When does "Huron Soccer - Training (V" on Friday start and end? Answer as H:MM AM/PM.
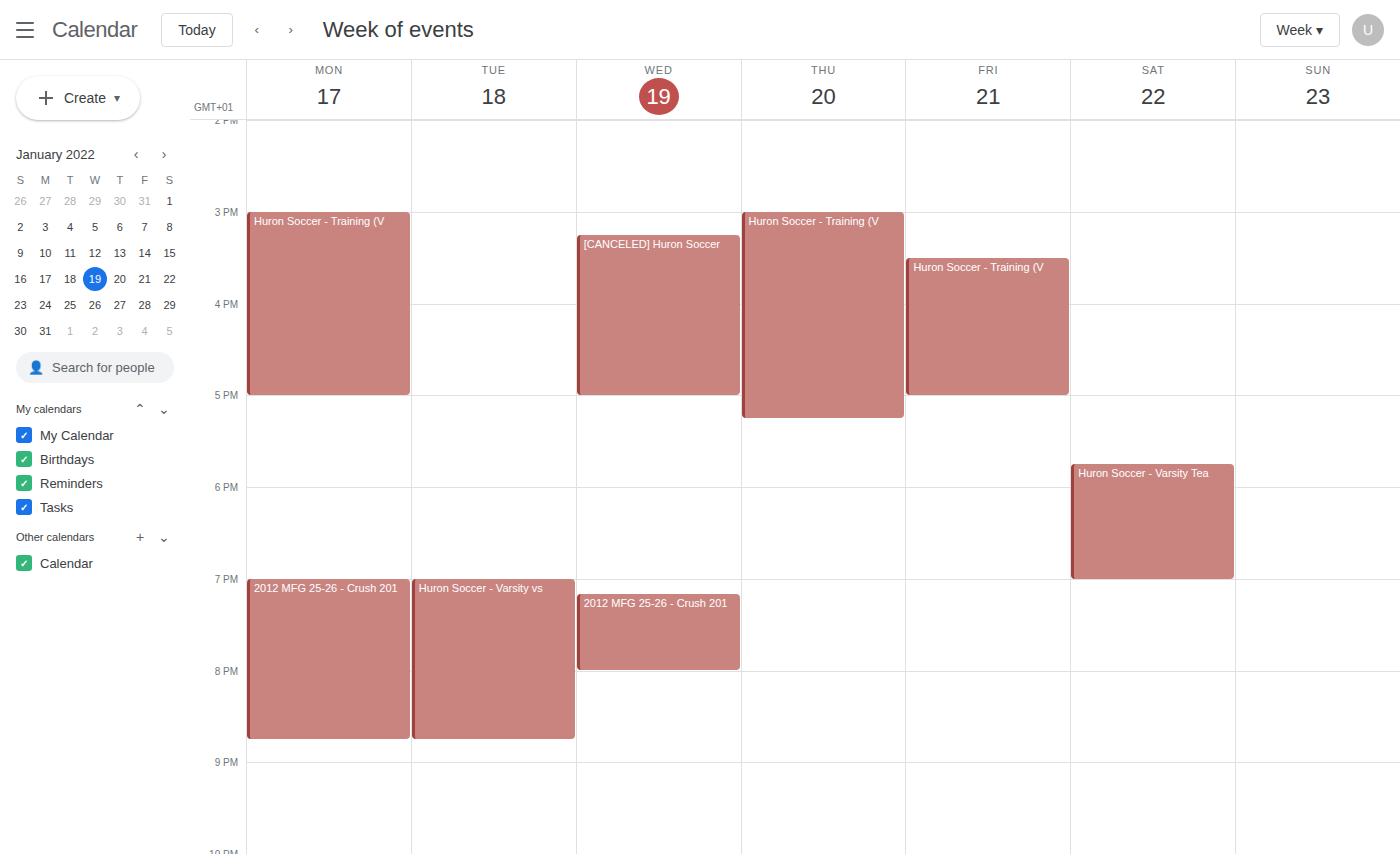
3:30 PM to 5:00 PM